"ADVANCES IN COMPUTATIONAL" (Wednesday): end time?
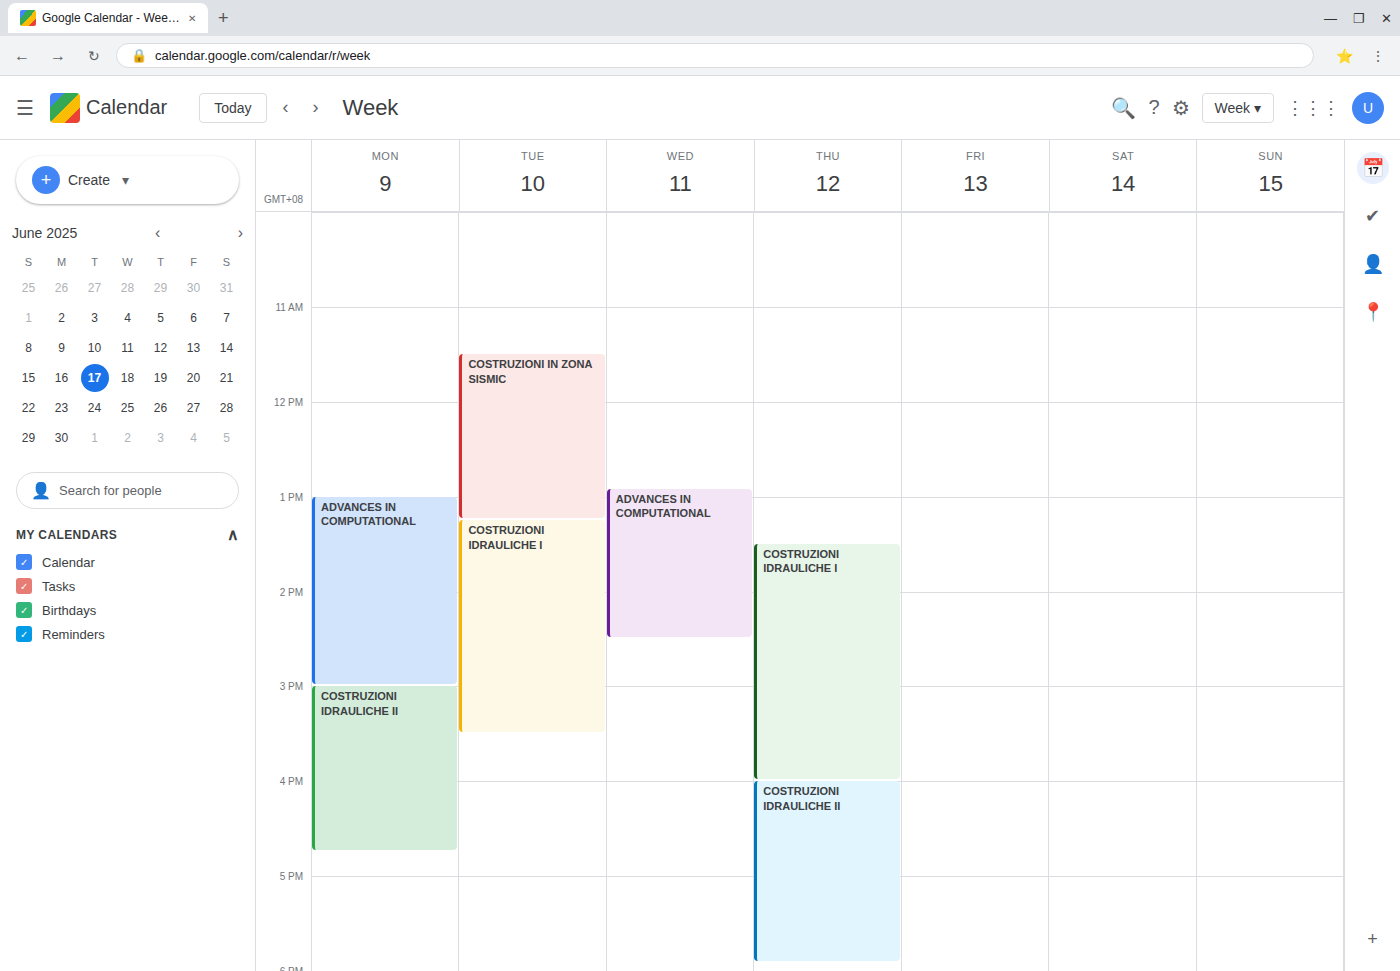
2:30 PM